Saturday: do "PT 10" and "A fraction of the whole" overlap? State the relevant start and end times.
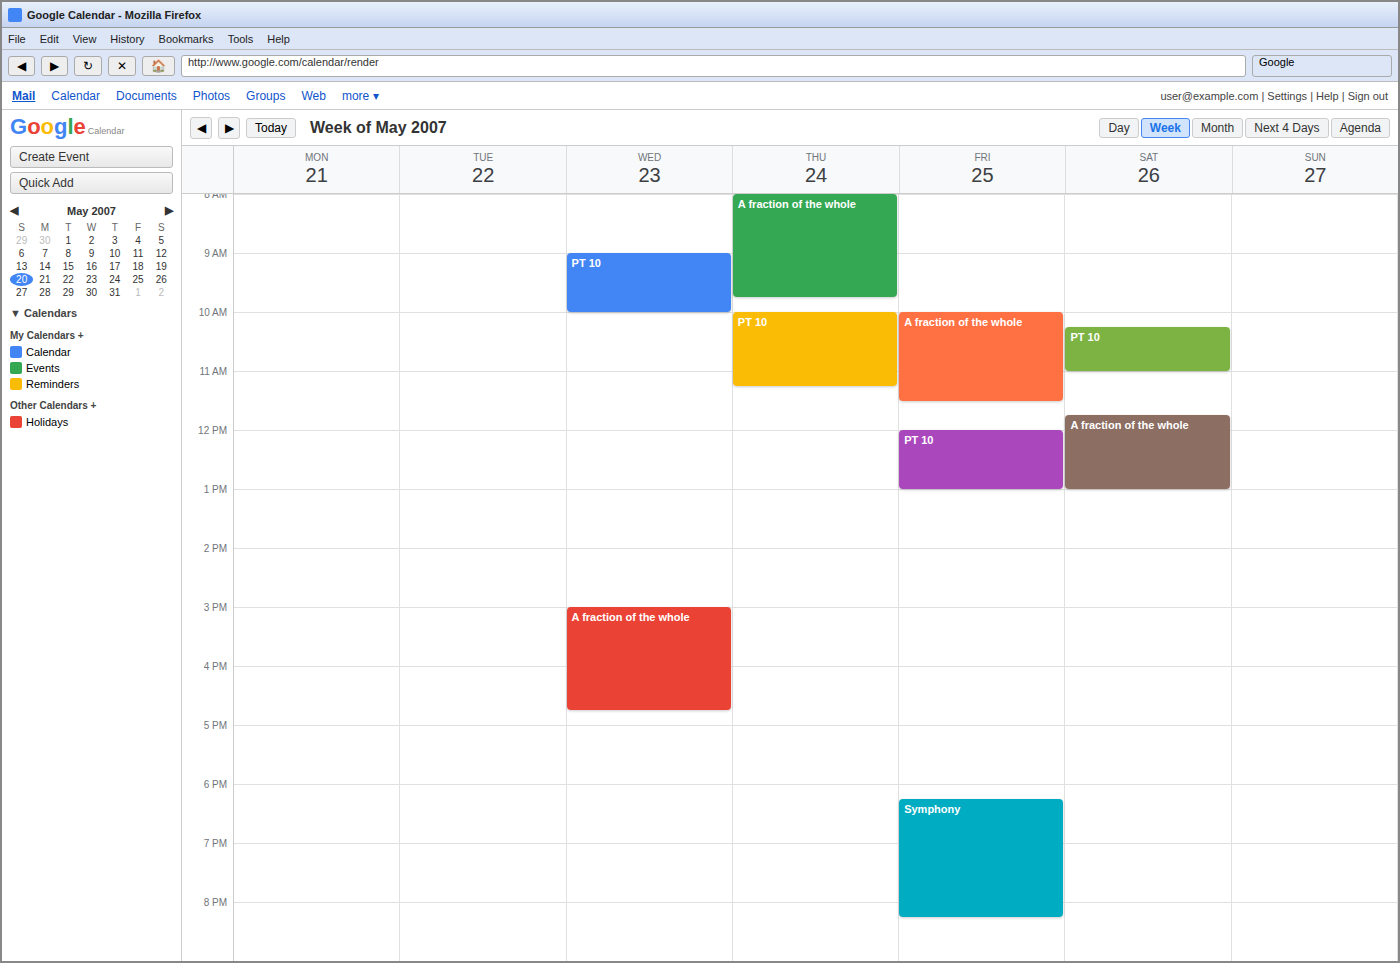
"PT 10" ends at 11:00 AM and "A fraction of the whole" starts at 11:45 AM -- no overlap.